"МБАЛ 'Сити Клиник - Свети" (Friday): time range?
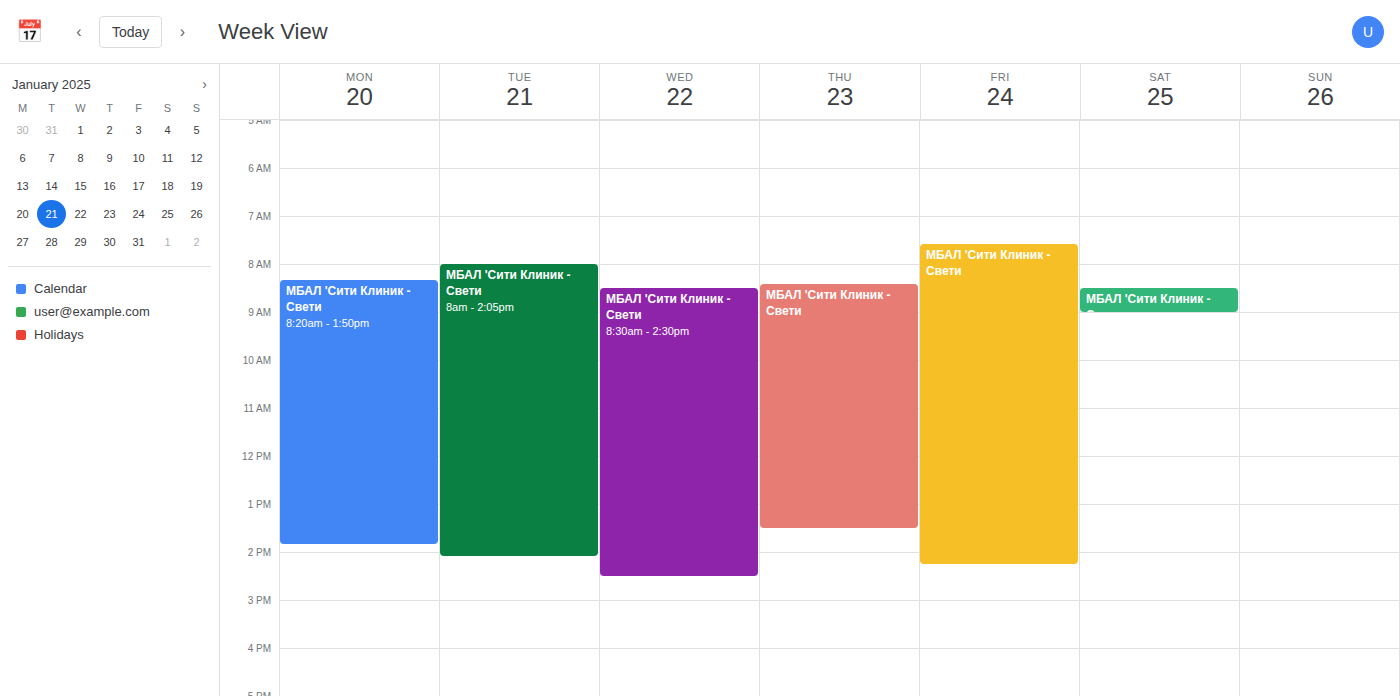
7:35 AM to 2:15 PM